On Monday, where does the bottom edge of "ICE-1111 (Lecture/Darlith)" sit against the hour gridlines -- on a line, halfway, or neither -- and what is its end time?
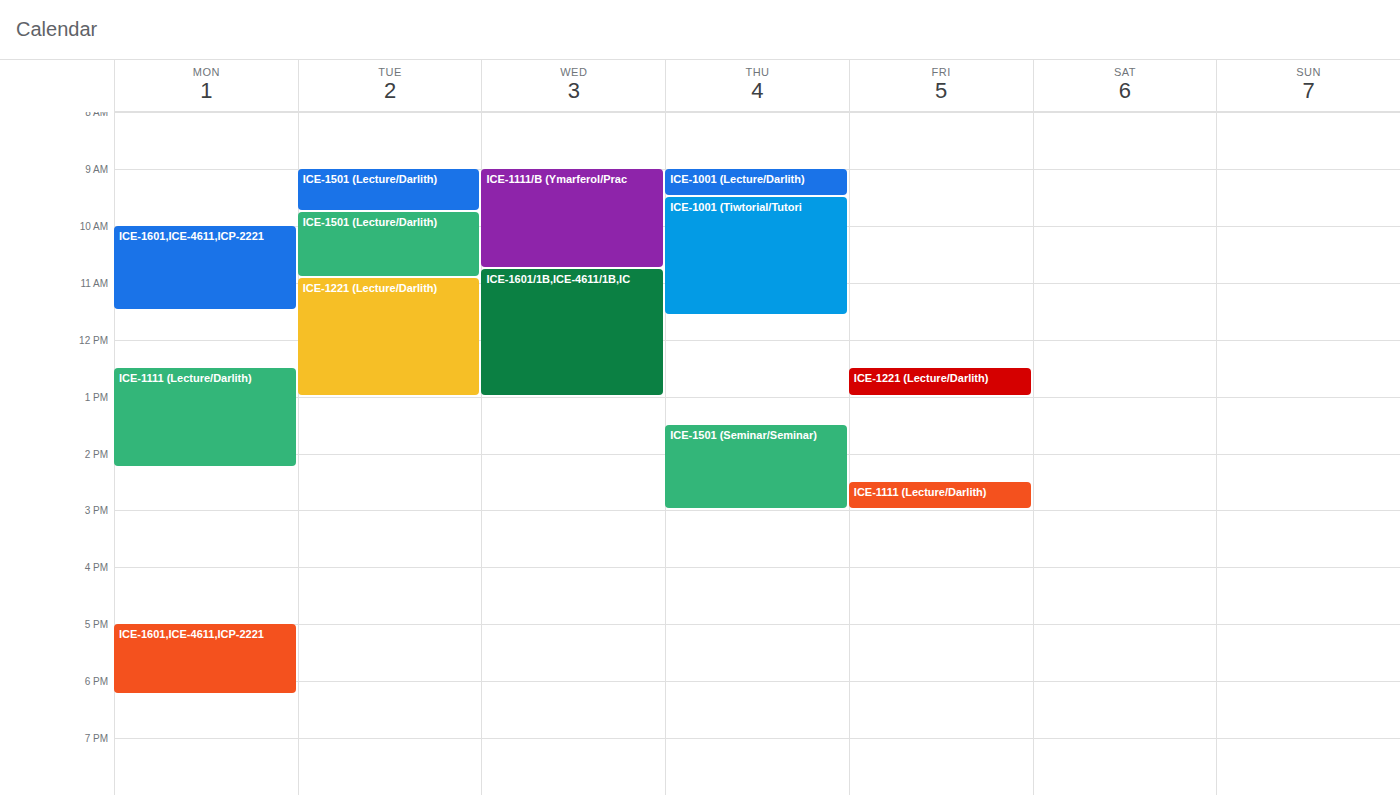
2:15 PM -- neither: a quarter of the way from the 2 PM line to the 3 PM line.